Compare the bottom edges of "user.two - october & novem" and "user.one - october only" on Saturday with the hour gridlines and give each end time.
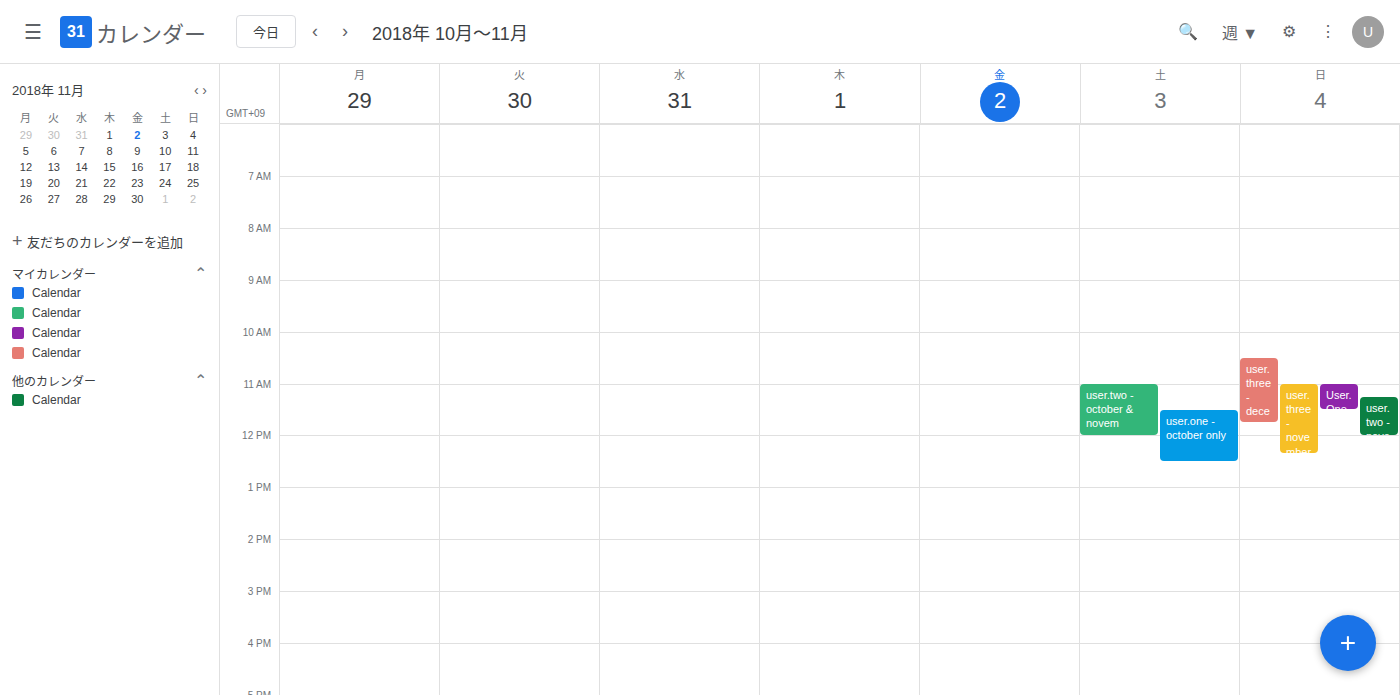
"user.two - october & novem": 12:00 PM, exactly on the 12 PM line. "user.one - october only": 12:30 PM, halfway between the 12 PM and 1 PM lines.